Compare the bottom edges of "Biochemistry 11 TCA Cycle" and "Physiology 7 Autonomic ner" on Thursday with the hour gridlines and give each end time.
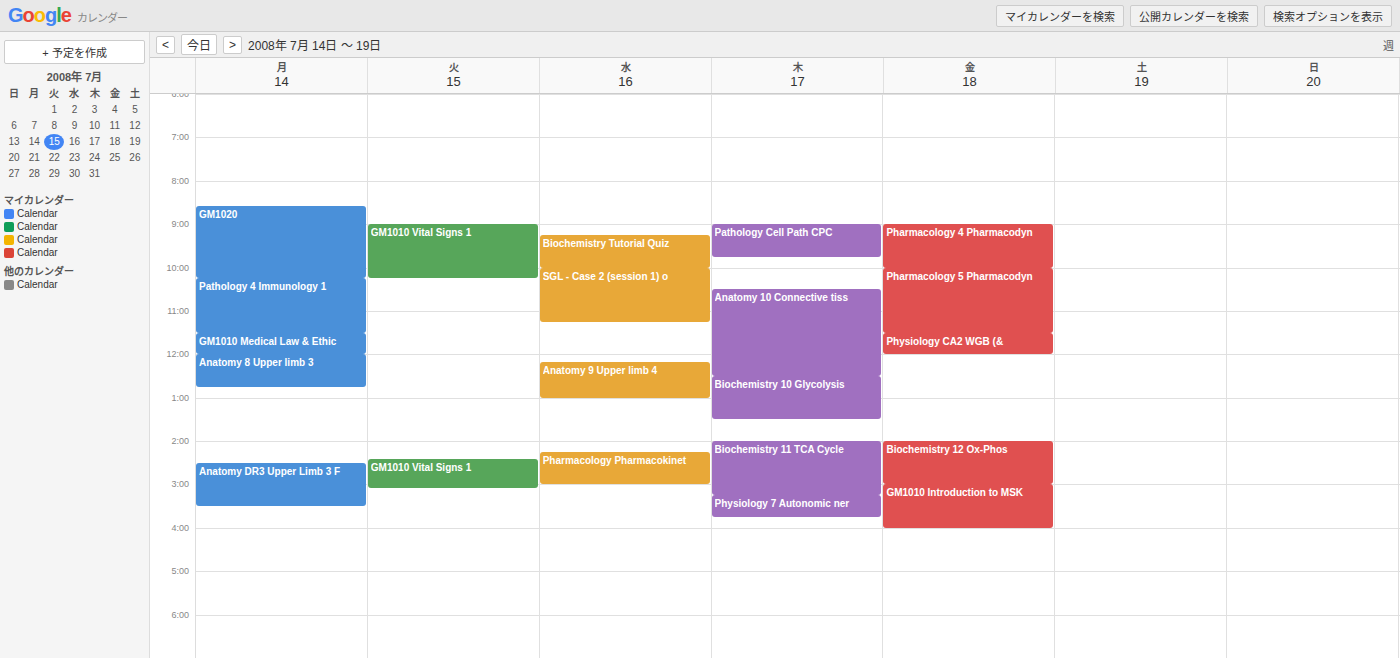
"Biochemistry 11 TCA Cycle": 3:15 PM, neither: a quarter of the way from the 3 PM line to the 4 PM line. "Physiology 7 Autonomic ner": 3:45 PM, neither: three quarters of the way from the 3 PM line to the 4 PM line.